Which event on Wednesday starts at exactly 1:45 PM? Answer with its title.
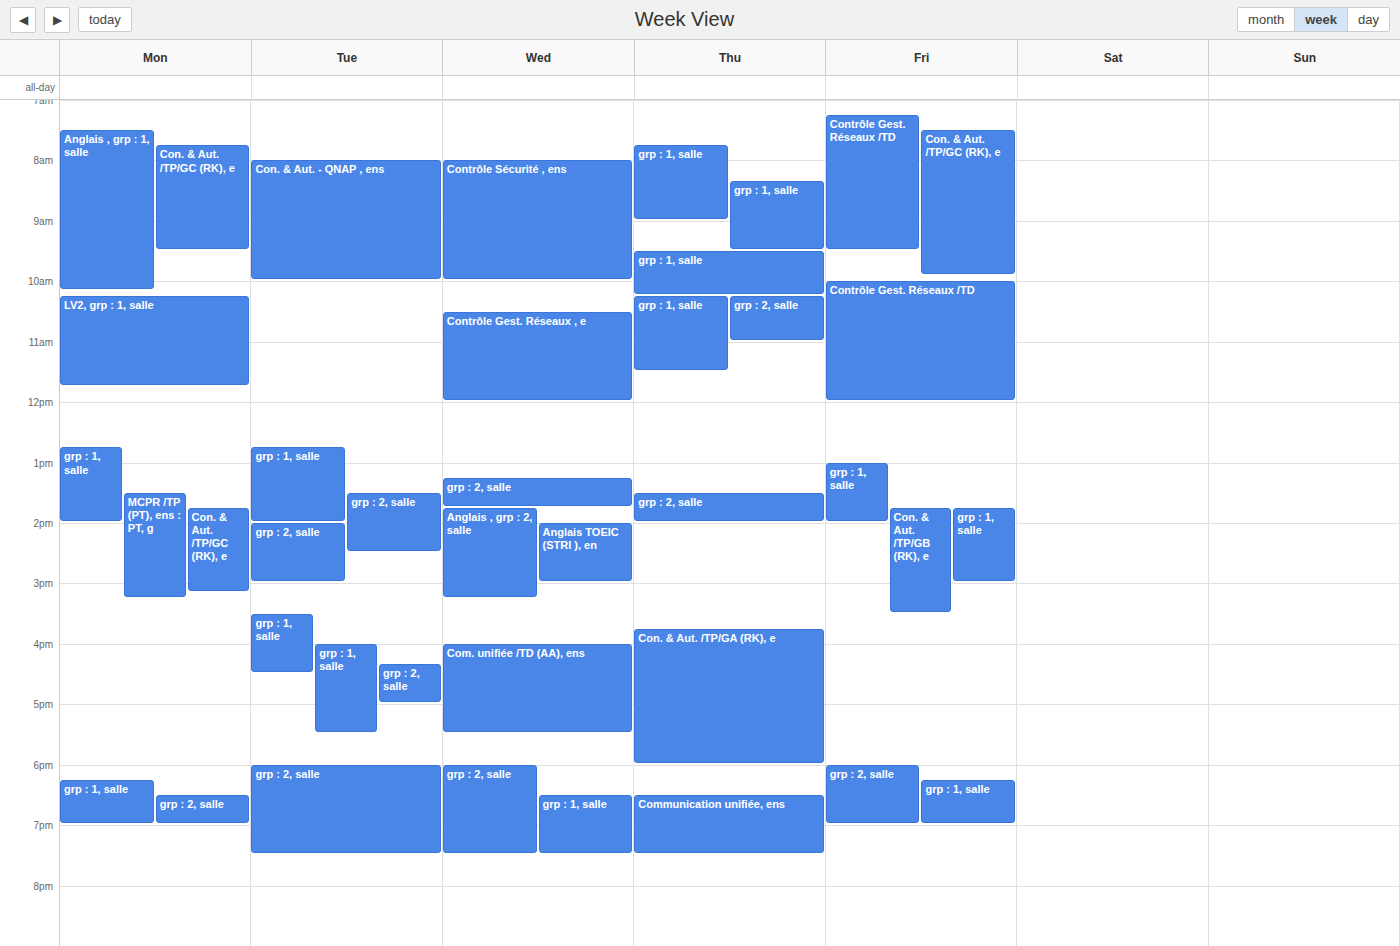
"Anglais , grp : 2, salle"